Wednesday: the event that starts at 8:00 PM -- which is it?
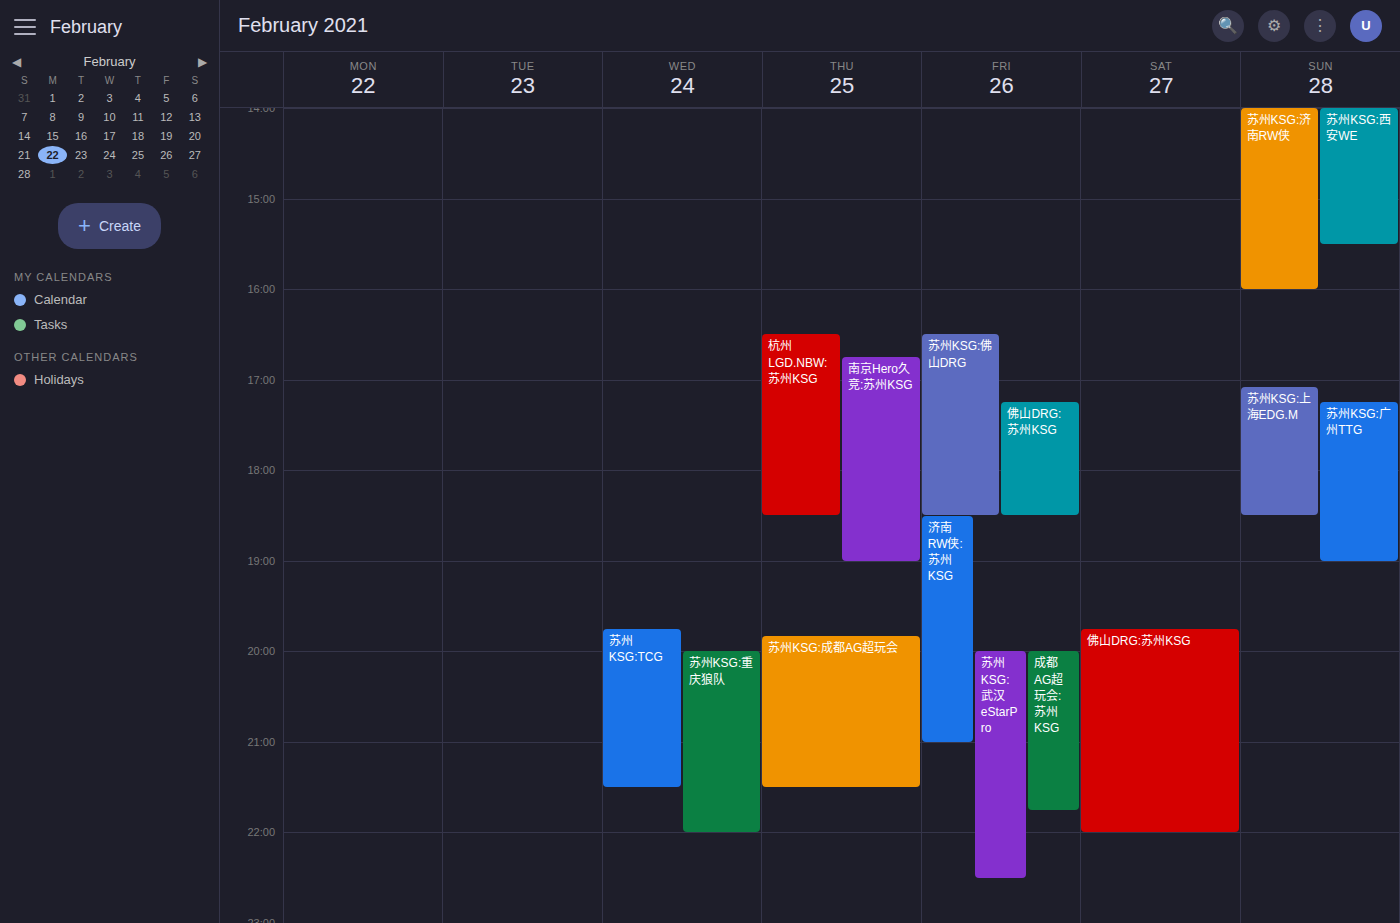
"苏州KSG:重庆狼队"